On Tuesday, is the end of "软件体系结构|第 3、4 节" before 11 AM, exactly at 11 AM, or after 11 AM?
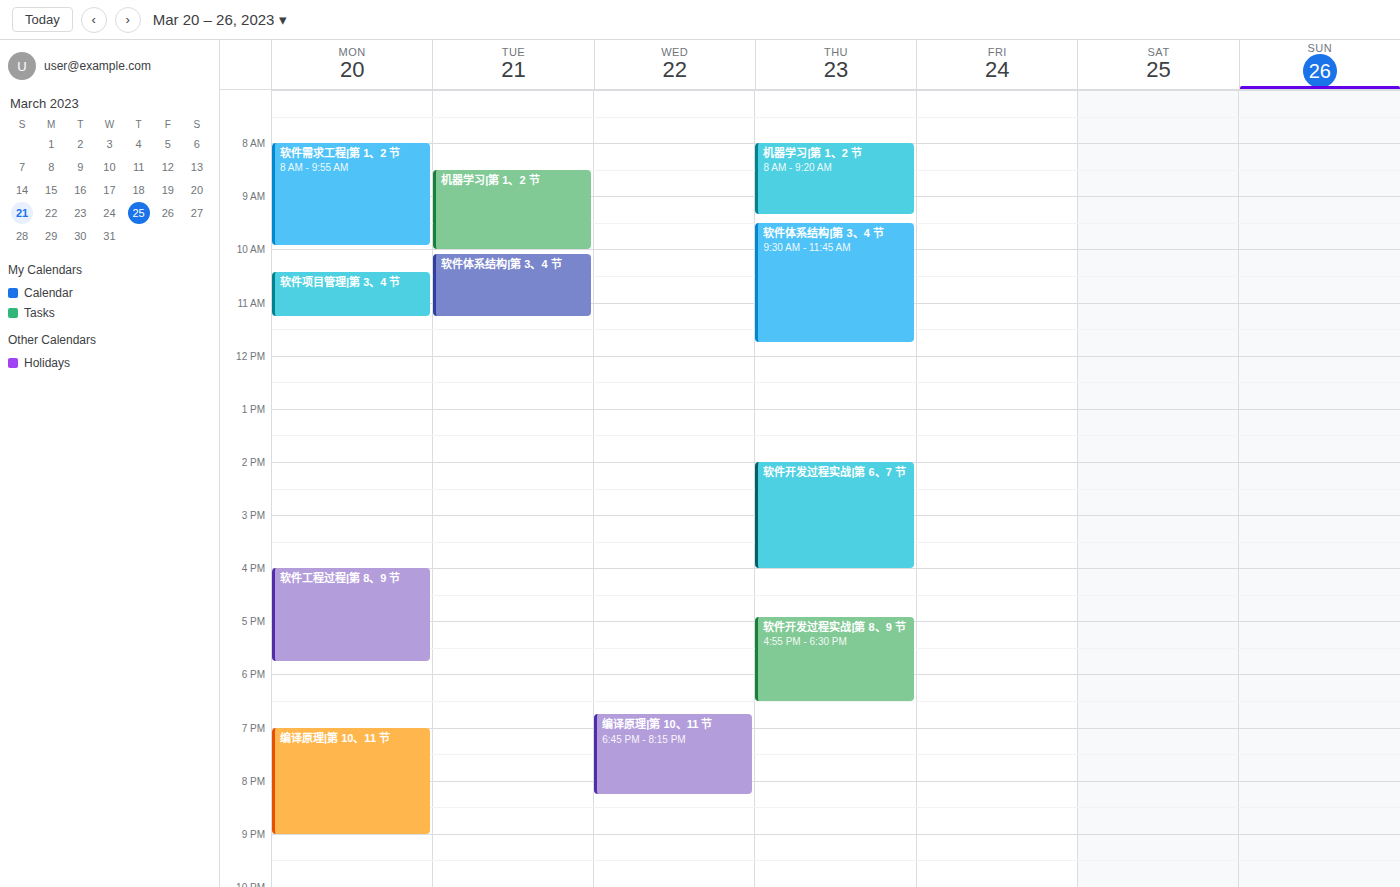
11:15 AM -- after 11 AM, 15 minutes below the 11 AM line.